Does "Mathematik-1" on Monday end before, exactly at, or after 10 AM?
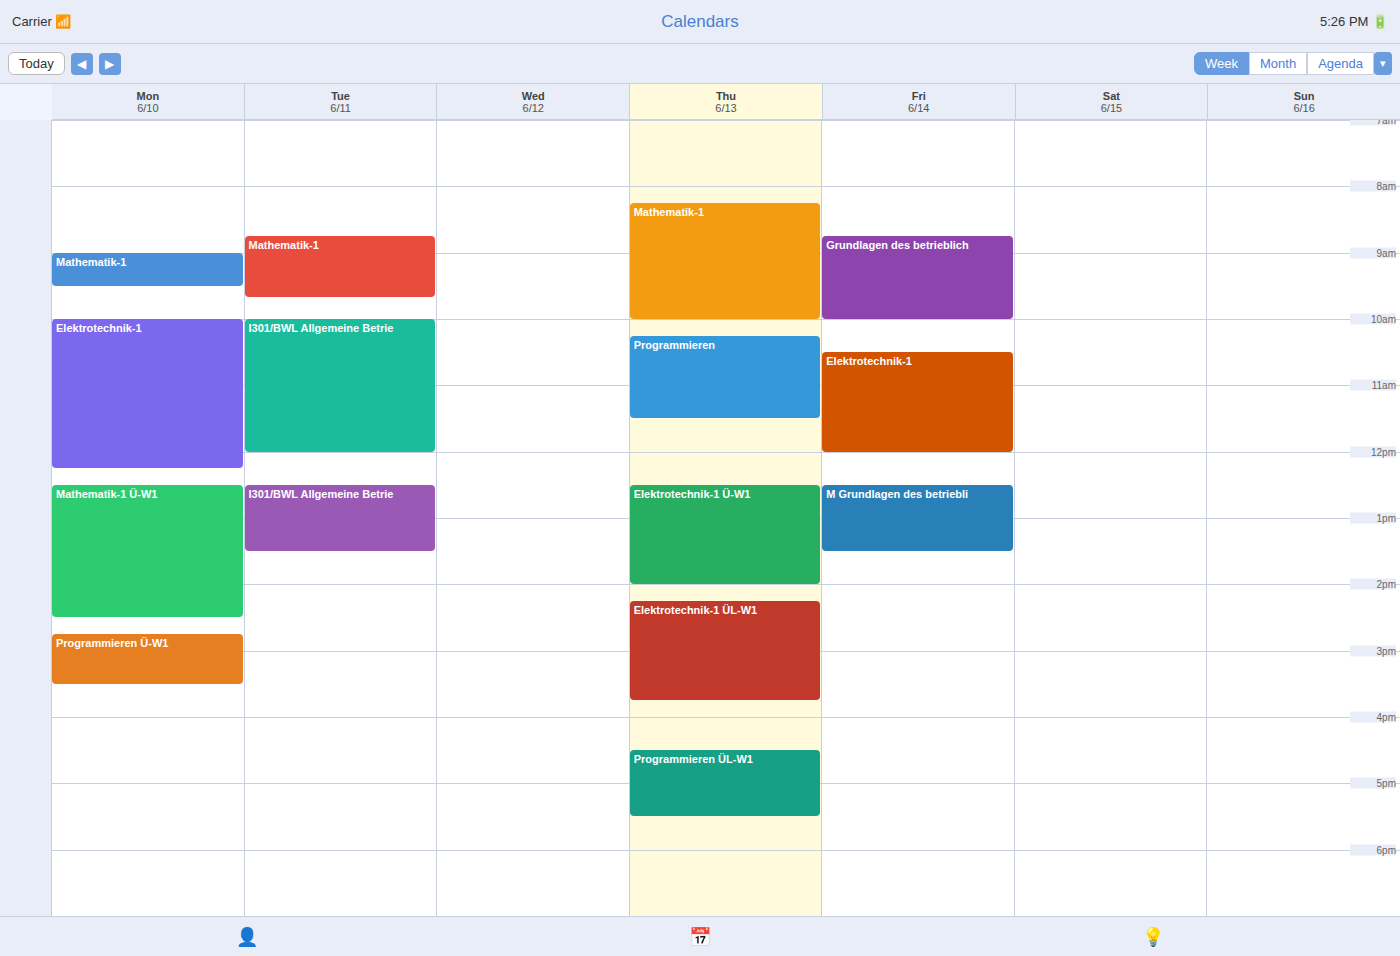
9:30 AM -- before 10 AM, 30 minutes above the 10 AM line.